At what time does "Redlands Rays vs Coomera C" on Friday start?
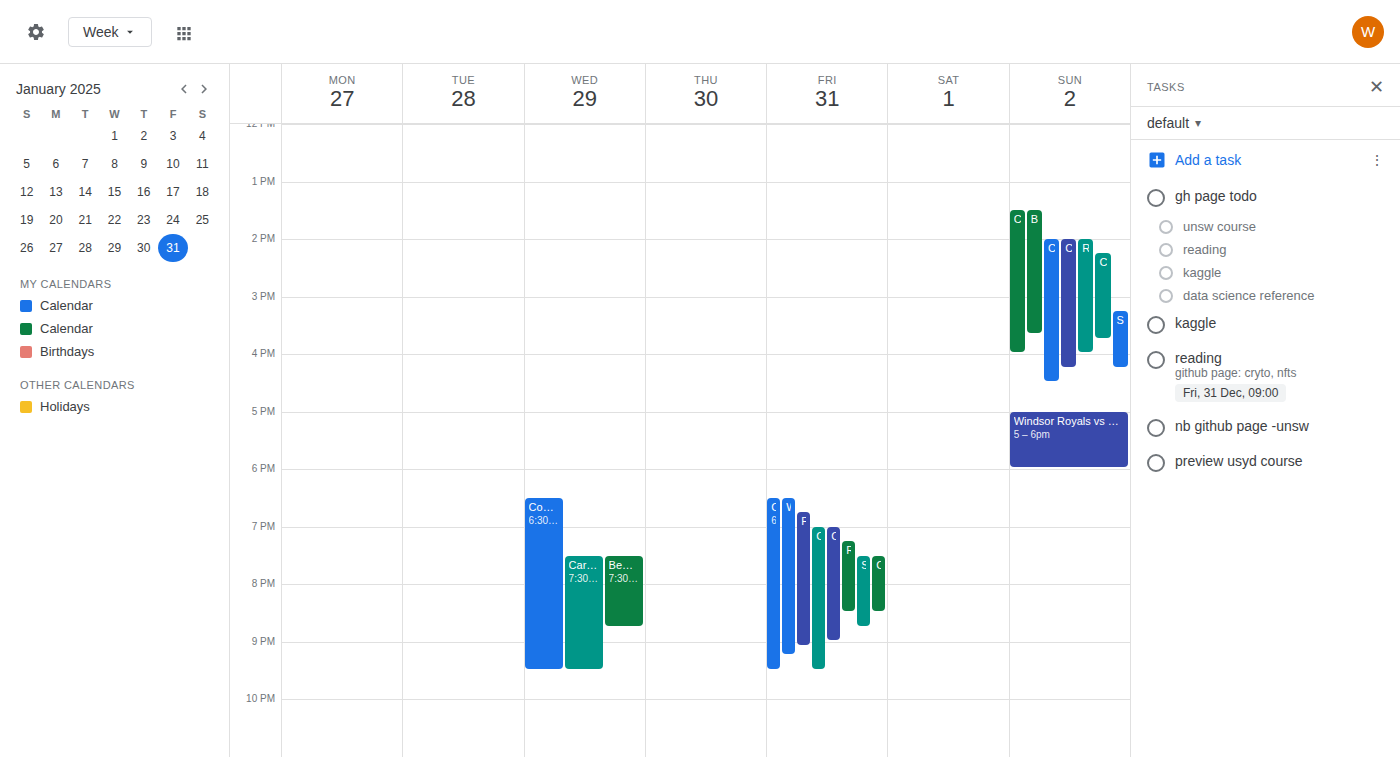
7:15 PM